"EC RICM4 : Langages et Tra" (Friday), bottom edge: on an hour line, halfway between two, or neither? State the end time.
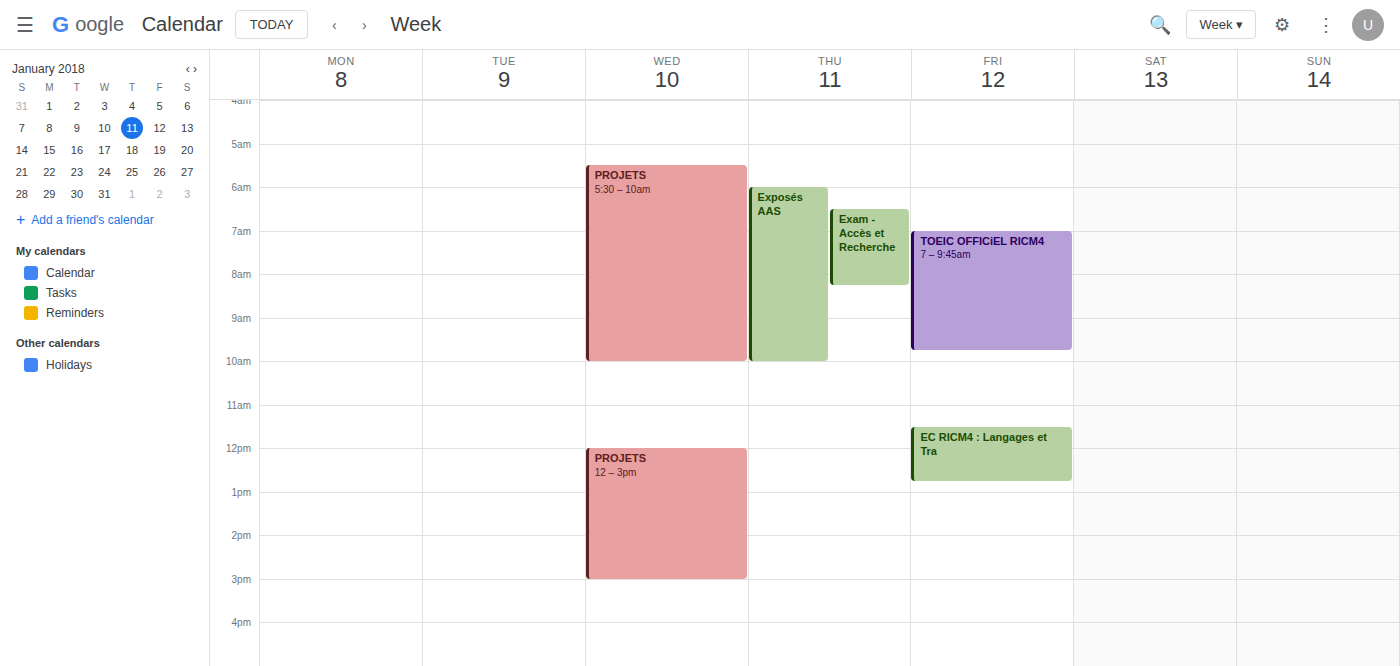
12:45 PM -- neither: three quarters of the way from the 12 PM line to the 1 PM line.